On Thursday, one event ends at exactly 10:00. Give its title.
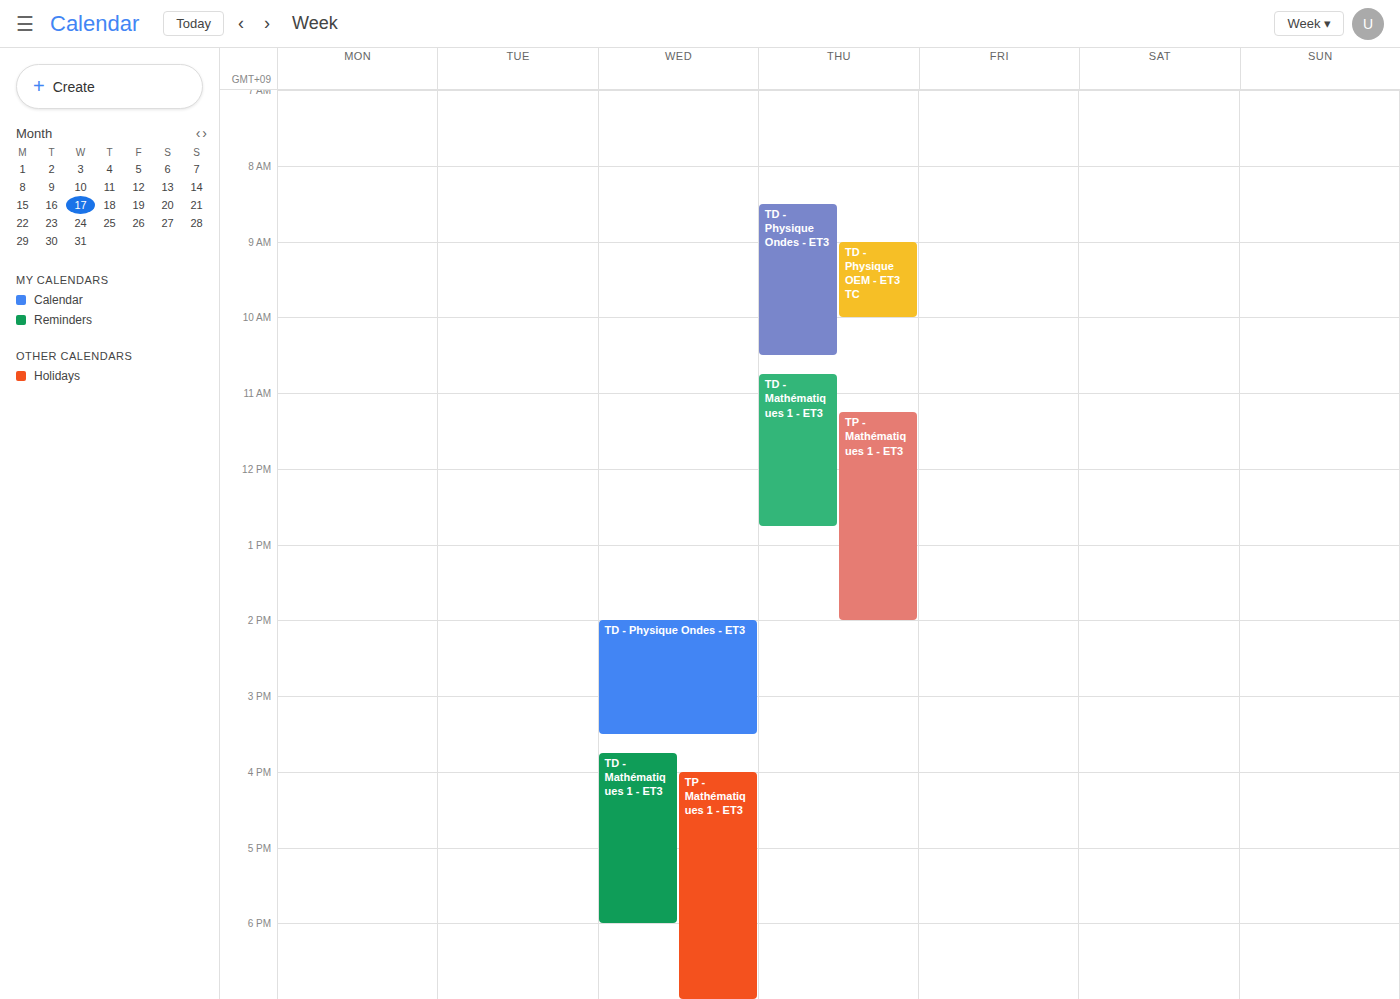
"TD - Physique OEM - ET3 TC"